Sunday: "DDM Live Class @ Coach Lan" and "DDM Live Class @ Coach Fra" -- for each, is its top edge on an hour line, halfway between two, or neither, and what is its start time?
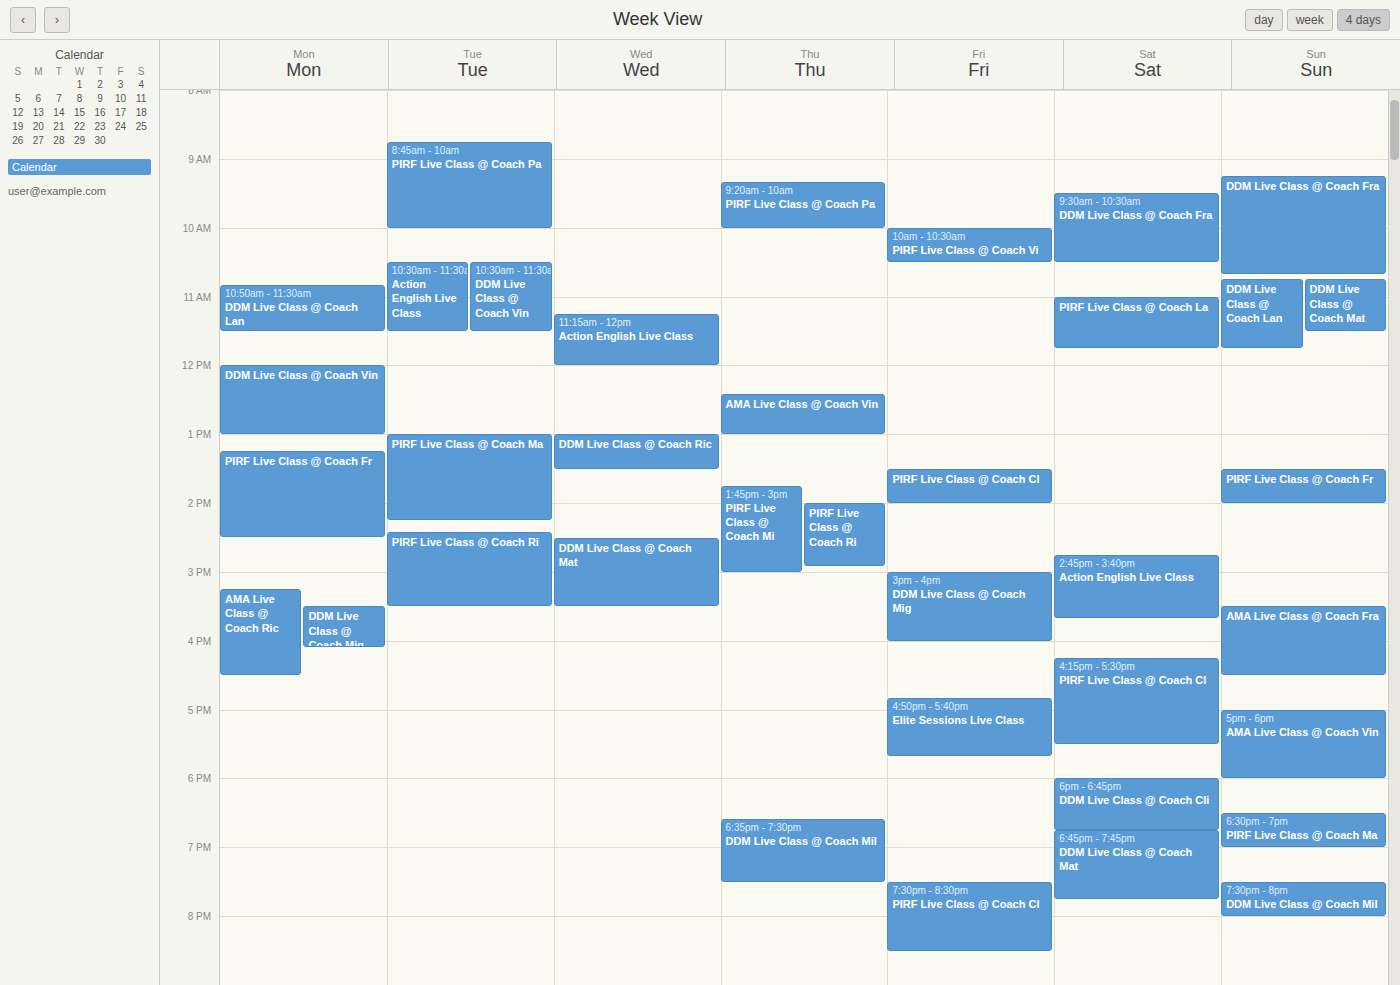
"DDM Live Class @ Coach Lan": 10:45 AM, neither: three quarters of the way from the 10 AM line to the 11 AM line. "DDM Live Class @ Coach Fra": 9:15 AM, neither: a quarter of the way from the 9 AM line to the 10 AM line.